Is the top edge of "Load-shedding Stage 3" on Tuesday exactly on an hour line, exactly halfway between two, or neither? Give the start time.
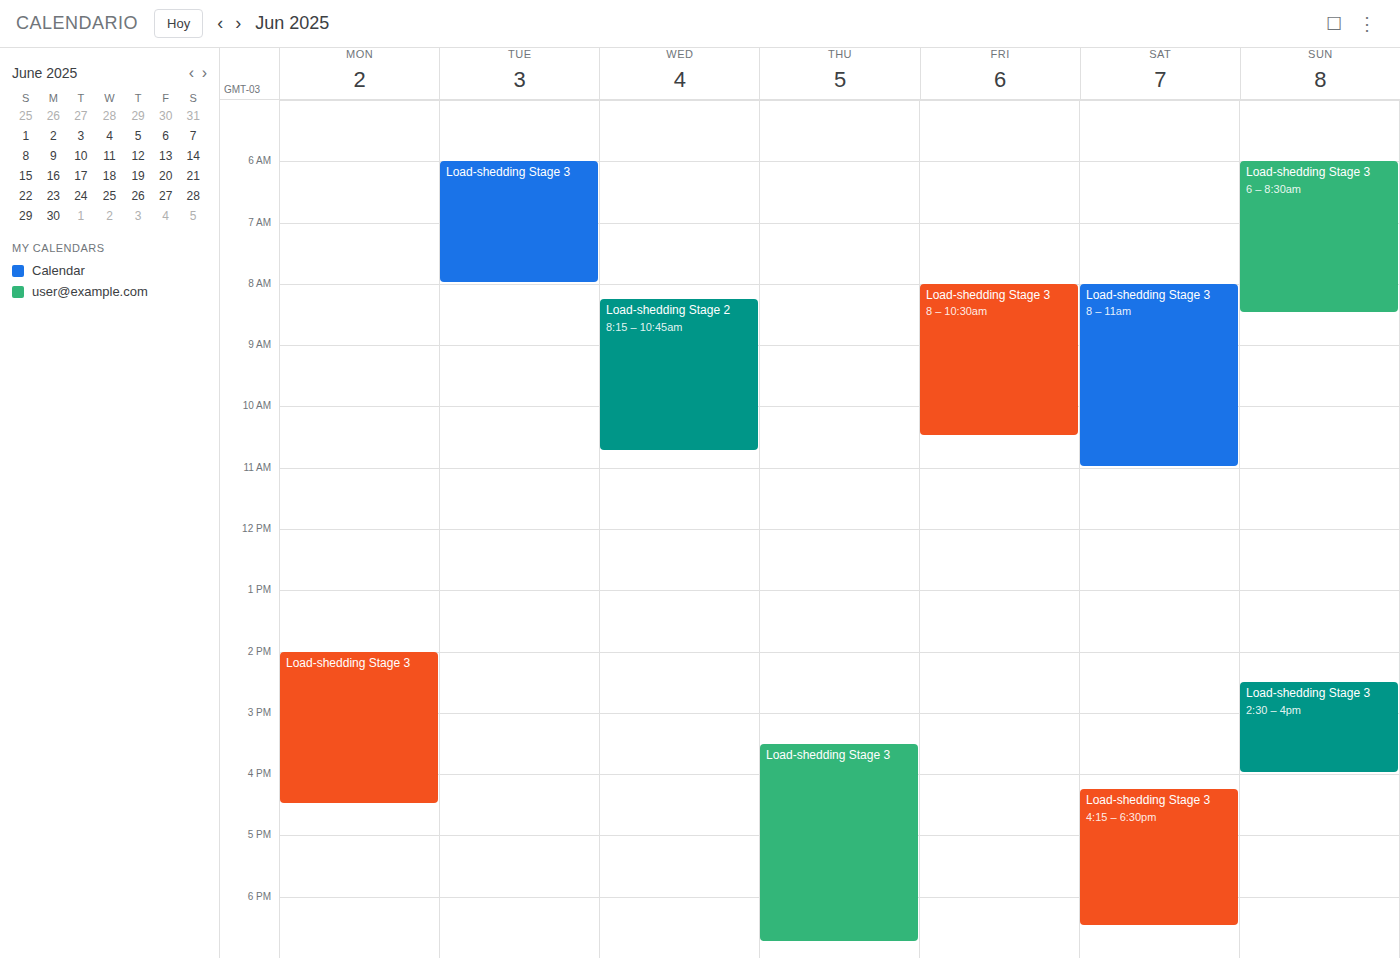
6:00 AM -- exactly on the 6 AM line.